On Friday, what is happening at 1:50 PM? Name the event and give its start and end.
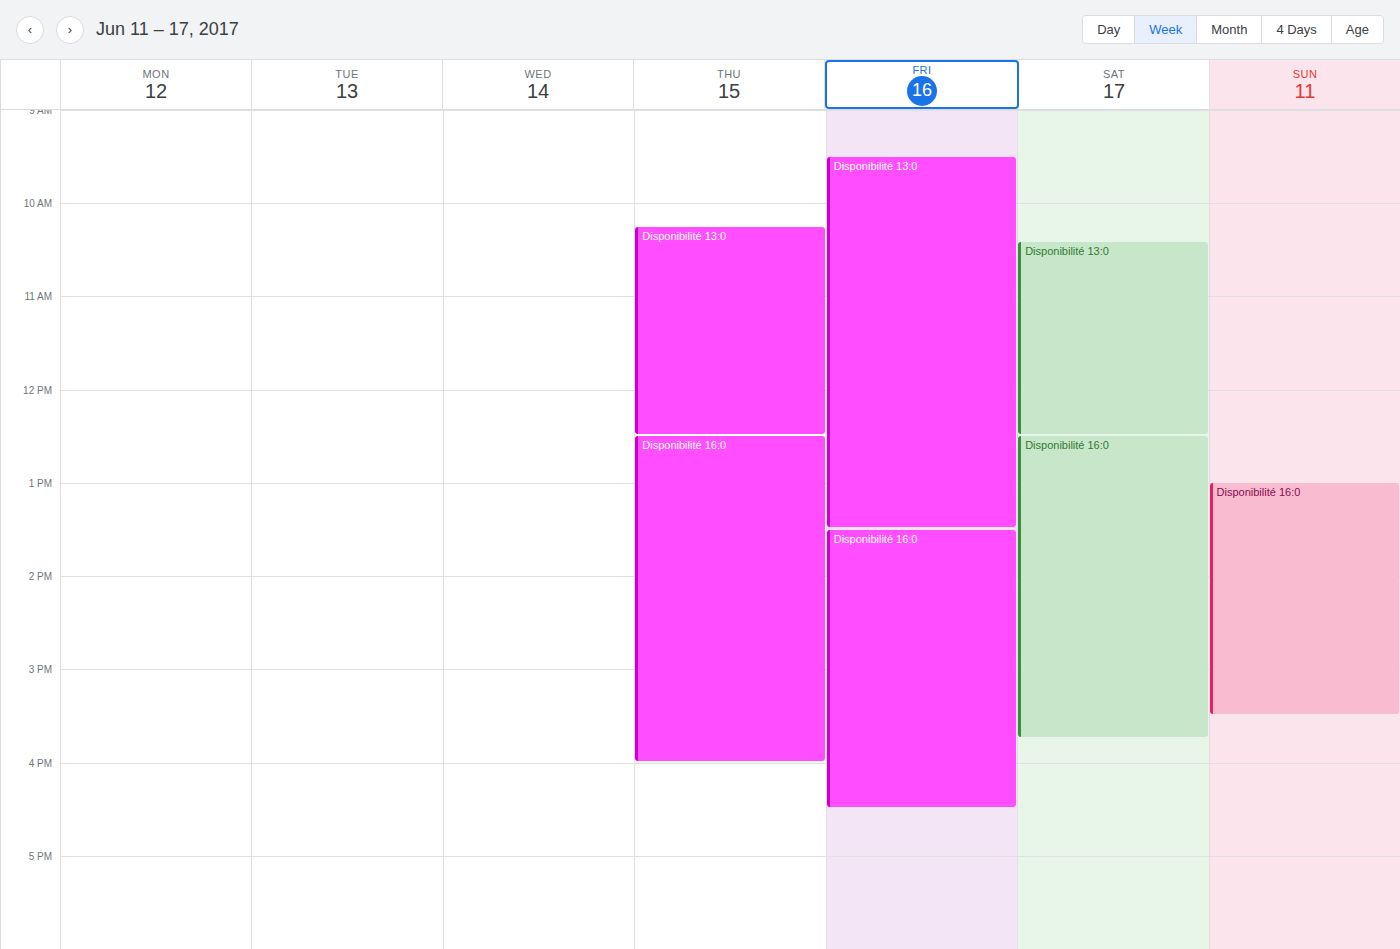
"Disponibilité 16:0", 1:30 PM to 4:30 PM